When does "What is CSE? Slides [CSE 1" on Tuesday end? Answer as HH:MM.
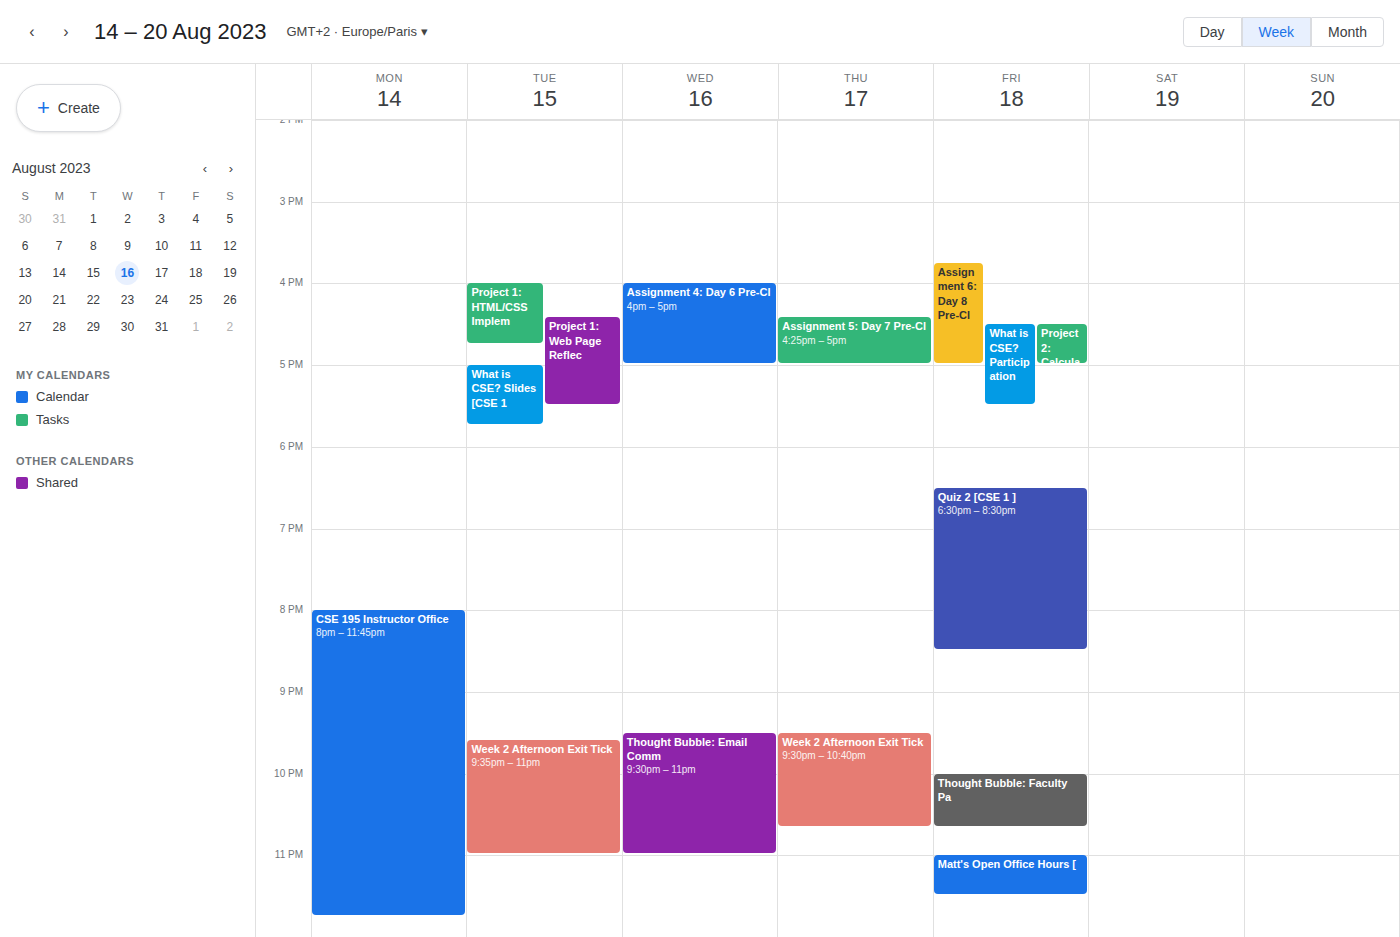
17:45